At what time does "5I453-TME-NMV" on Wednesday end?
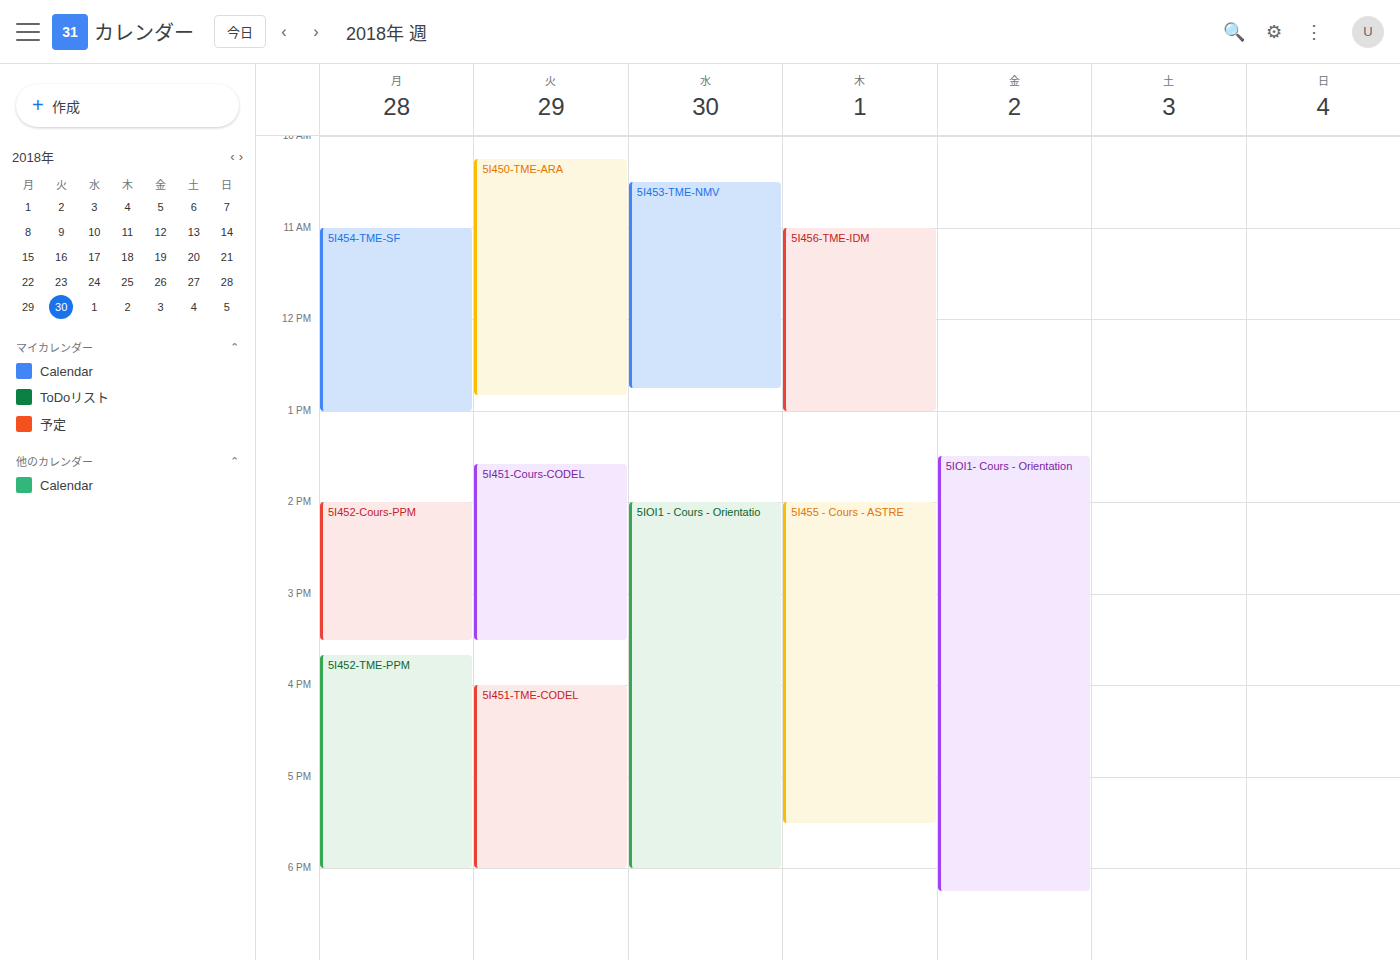
12:45 PM